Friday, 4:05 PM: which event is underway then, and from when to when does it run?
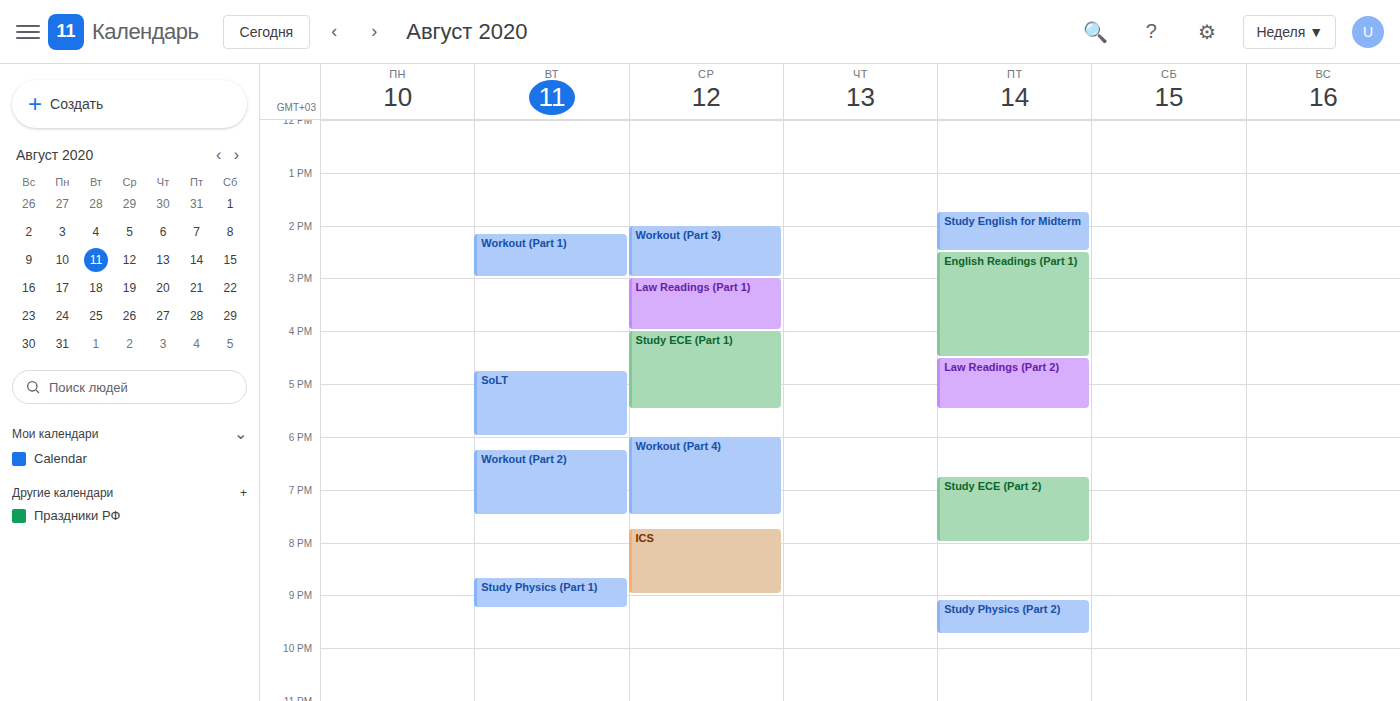
"English Readings (Part 1)", 2:30 PM to 4:30 PM